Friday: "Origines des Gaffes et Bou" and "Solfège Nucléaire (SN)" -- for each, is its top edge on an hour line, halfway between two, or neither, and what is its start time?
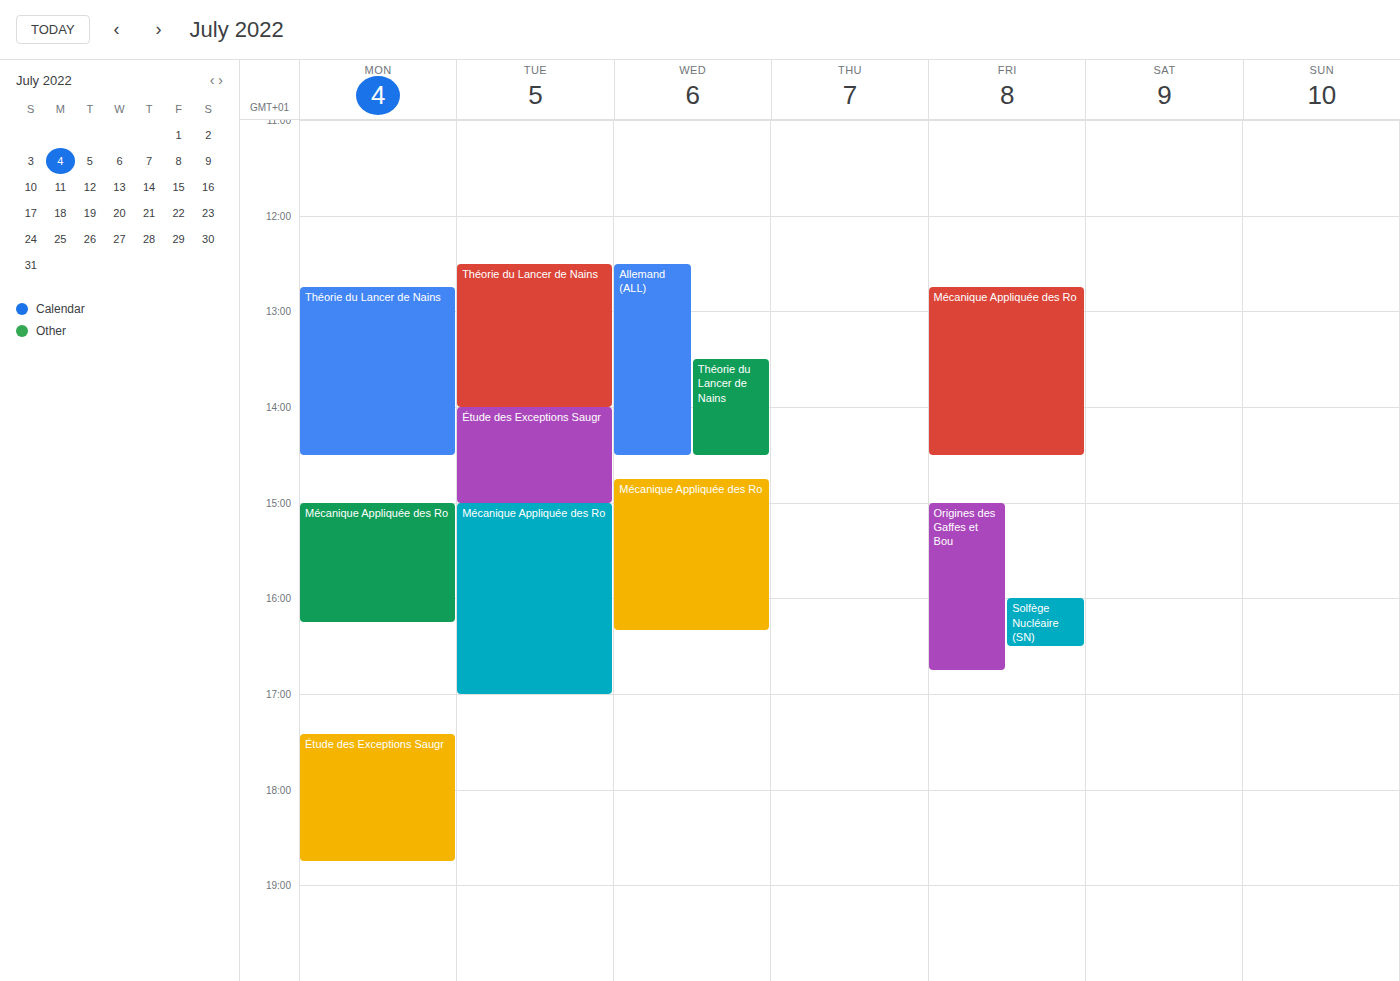
"Origines des Gaffes et Bou": 3:00 PM, exactly on the 3 PM line. "Solfège Nucléaire (SN)": 4:00 PM, exactly on the 4 PM line.